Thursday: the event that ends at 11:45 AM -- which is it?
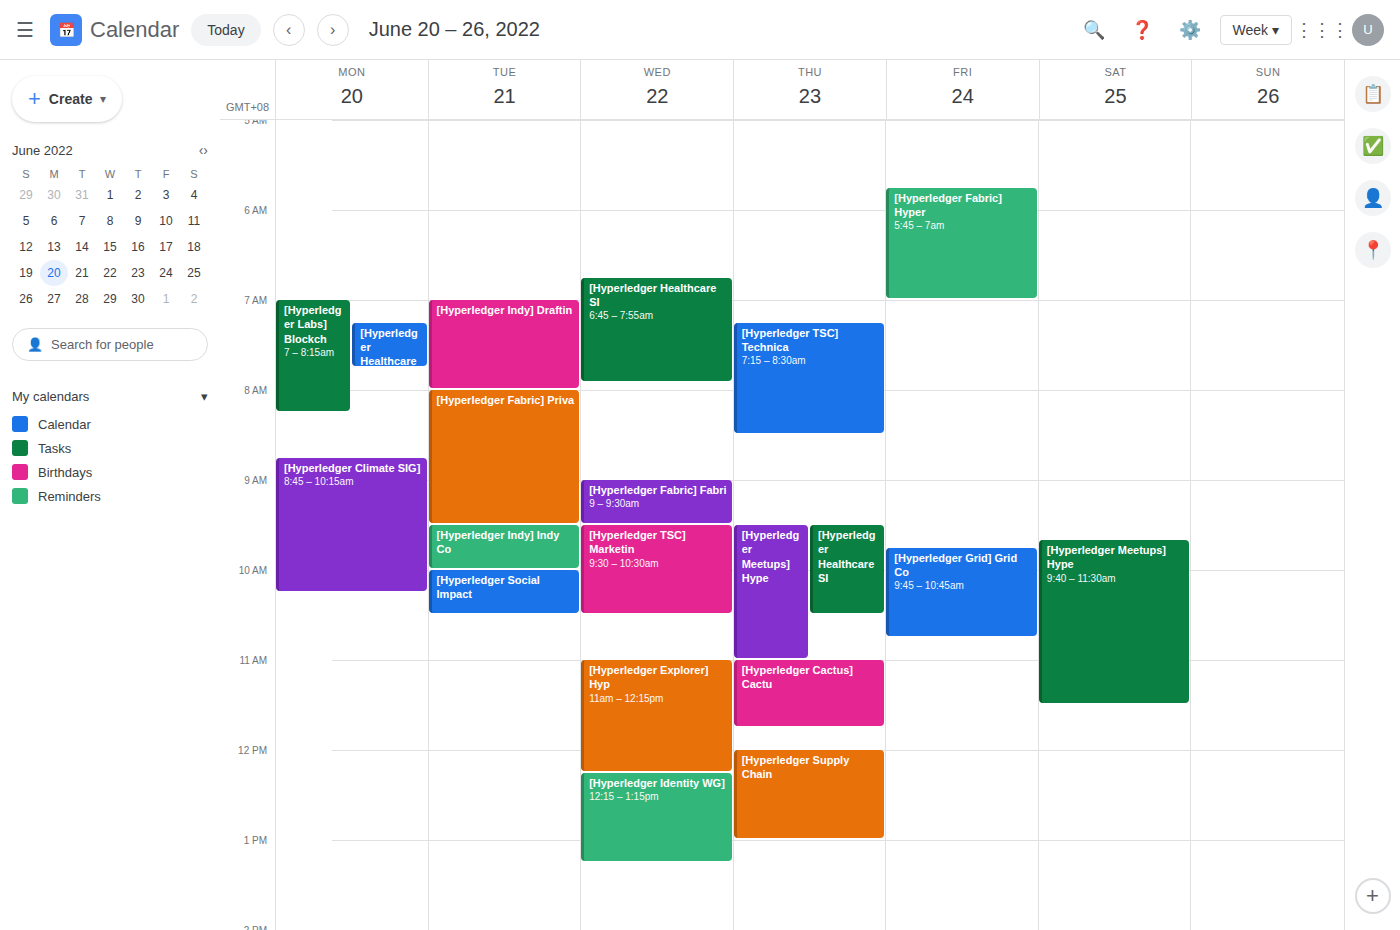
"[Hyperledger Cactus] Cactu"